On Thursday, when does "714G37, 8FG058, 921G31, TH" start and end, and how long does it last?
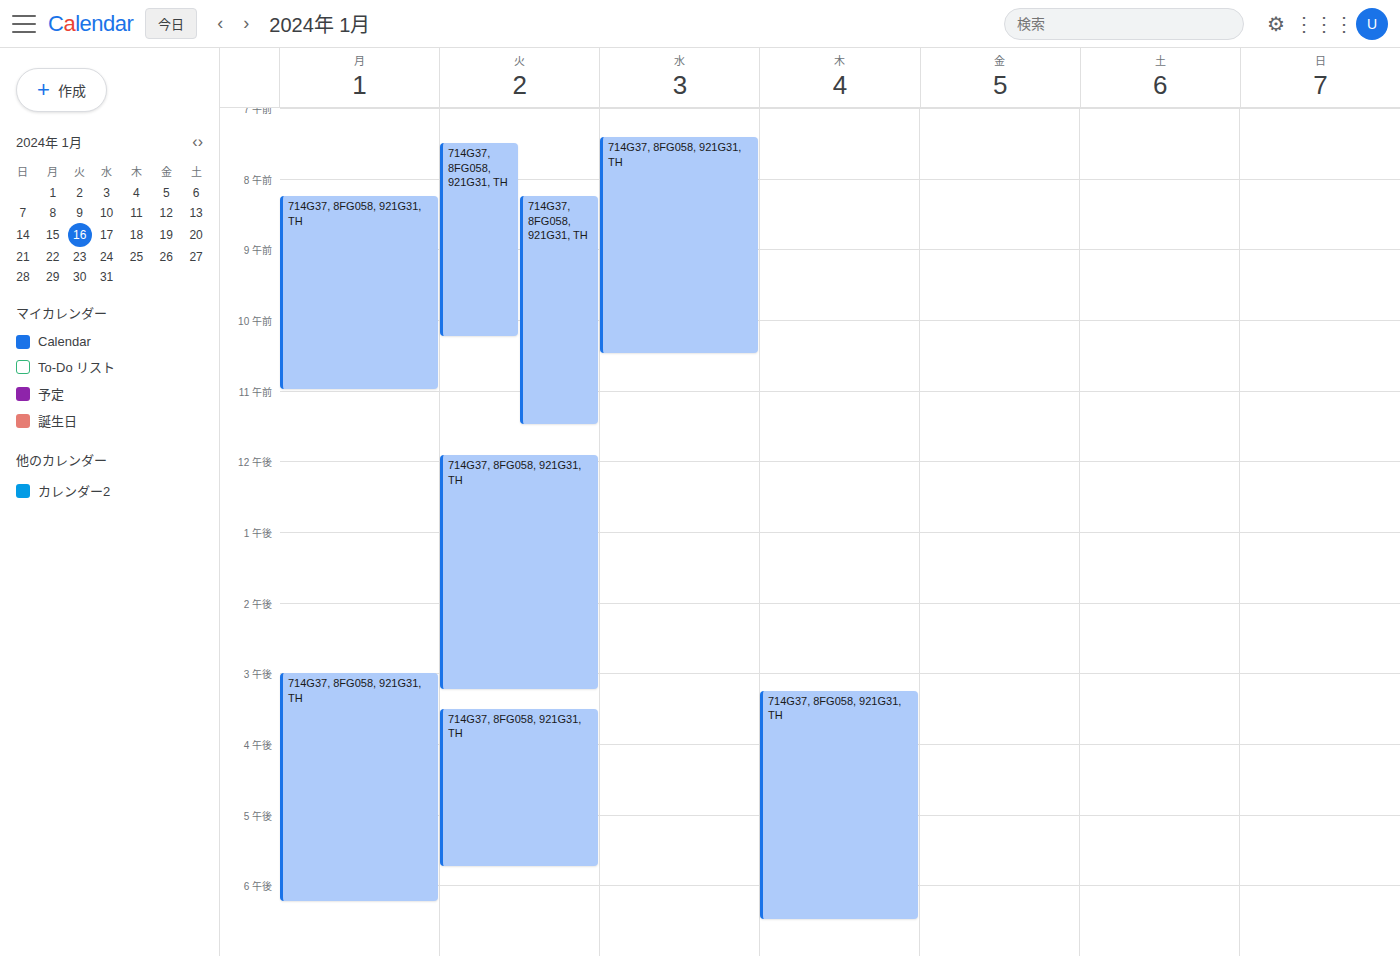
3:15 PM to 6:30 PM, 3 hours 15 minutes